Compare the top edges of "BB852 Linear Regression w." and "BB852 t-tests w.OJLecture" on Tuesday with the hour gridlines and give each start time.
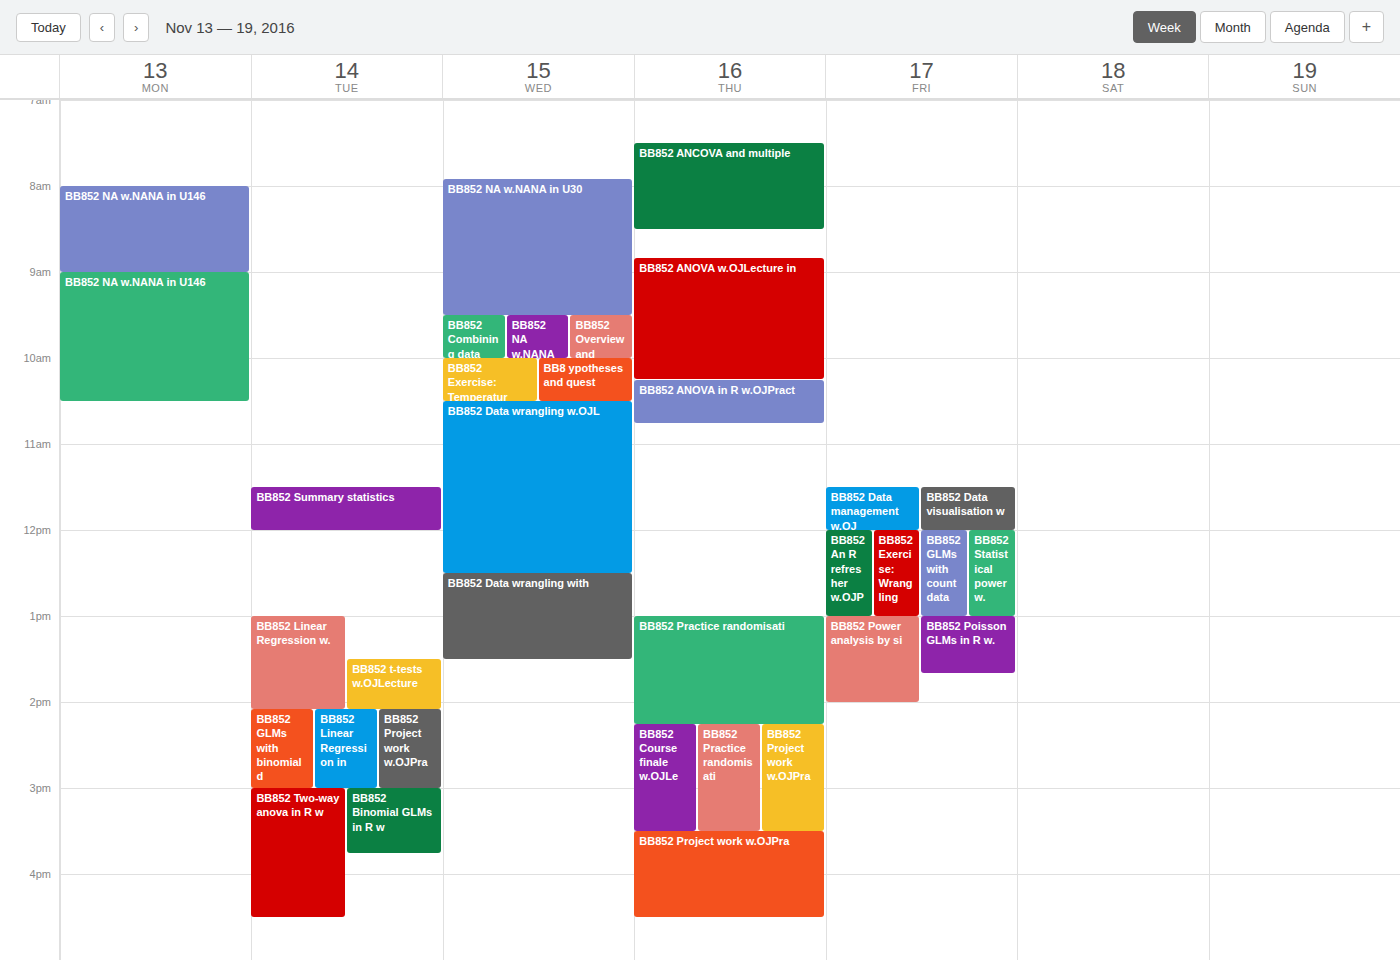
"BB852 Linear Regression w.": 1:00 PM, exactly on the 1 PM line. "BB852 t-tests w.OJLecture": 1:30 PM, halfway between the 1 PM and 2 PM lines.